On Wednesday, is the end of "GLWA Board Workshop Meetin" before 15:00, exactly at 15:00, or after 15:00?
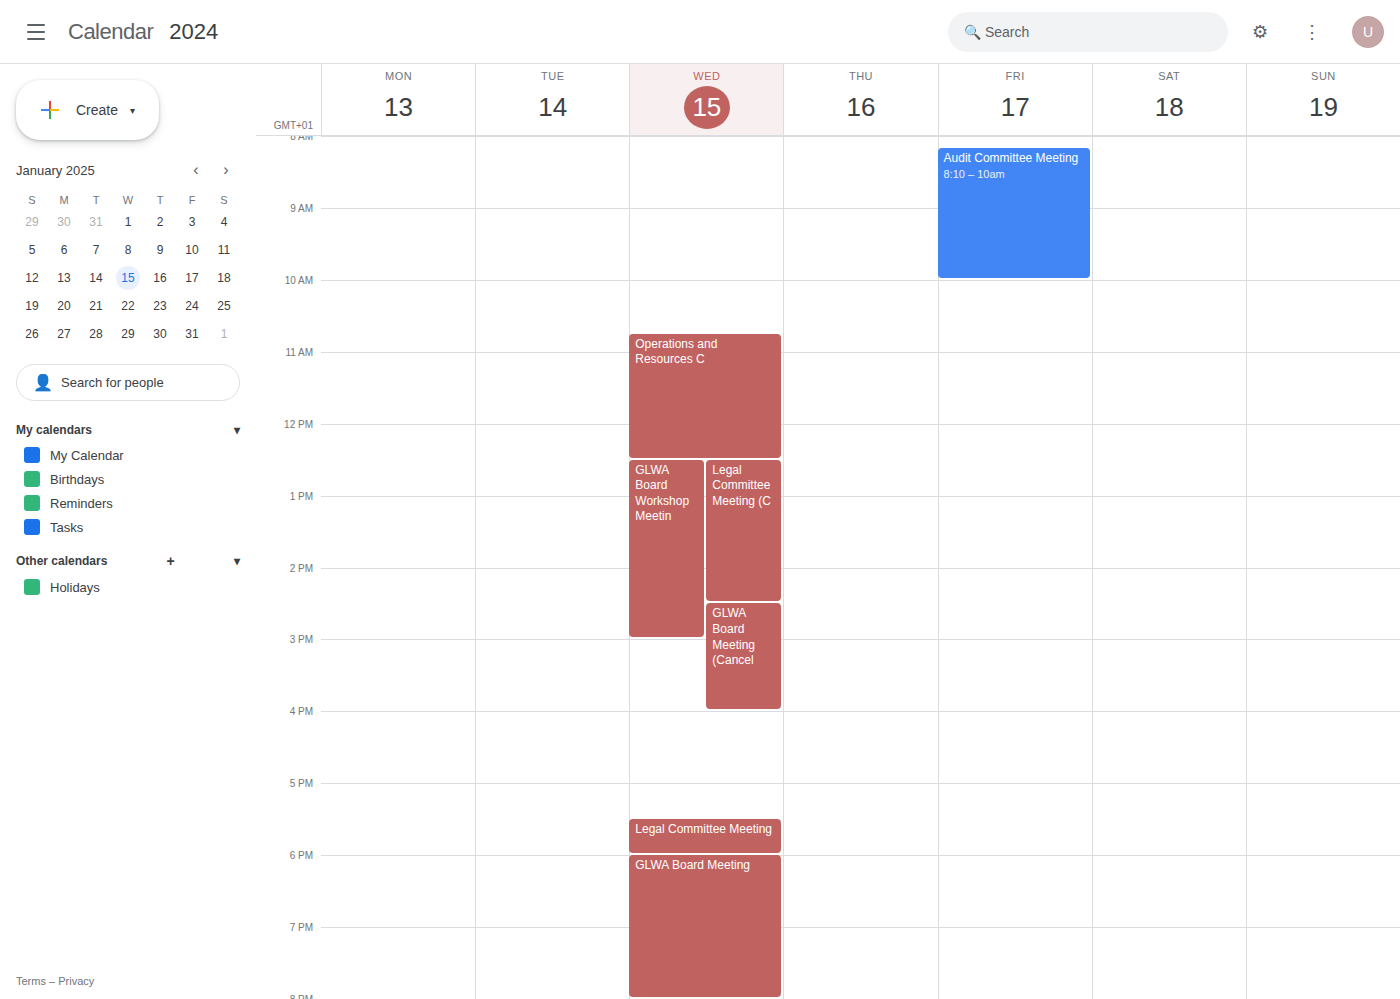
15:00 -- exactly at 15:00, on the 15:00 line.